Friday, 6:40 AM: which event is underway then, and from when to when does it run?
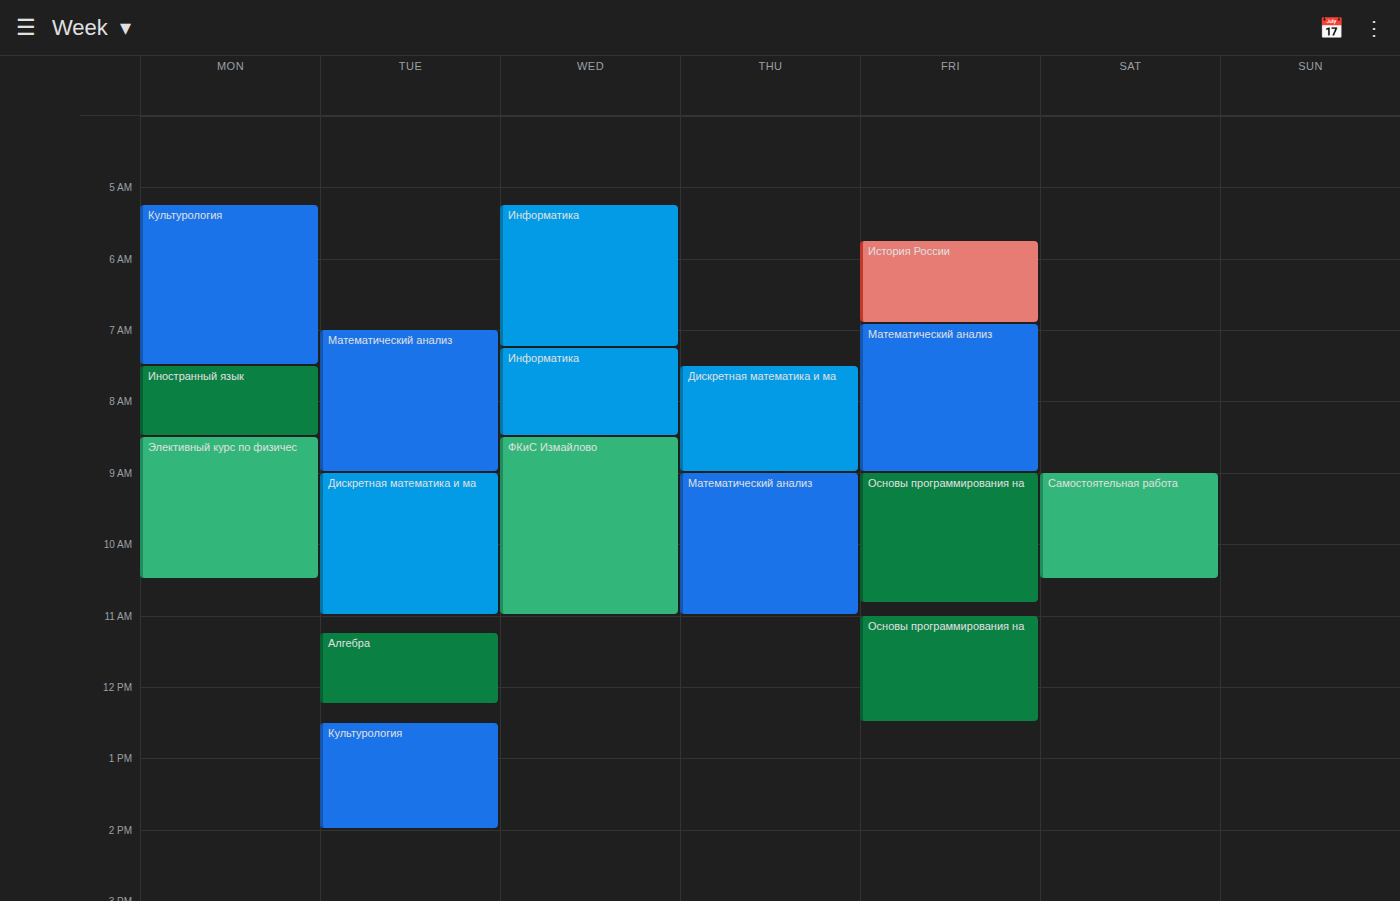
"История России", 5:45 AM to 6:55 AM